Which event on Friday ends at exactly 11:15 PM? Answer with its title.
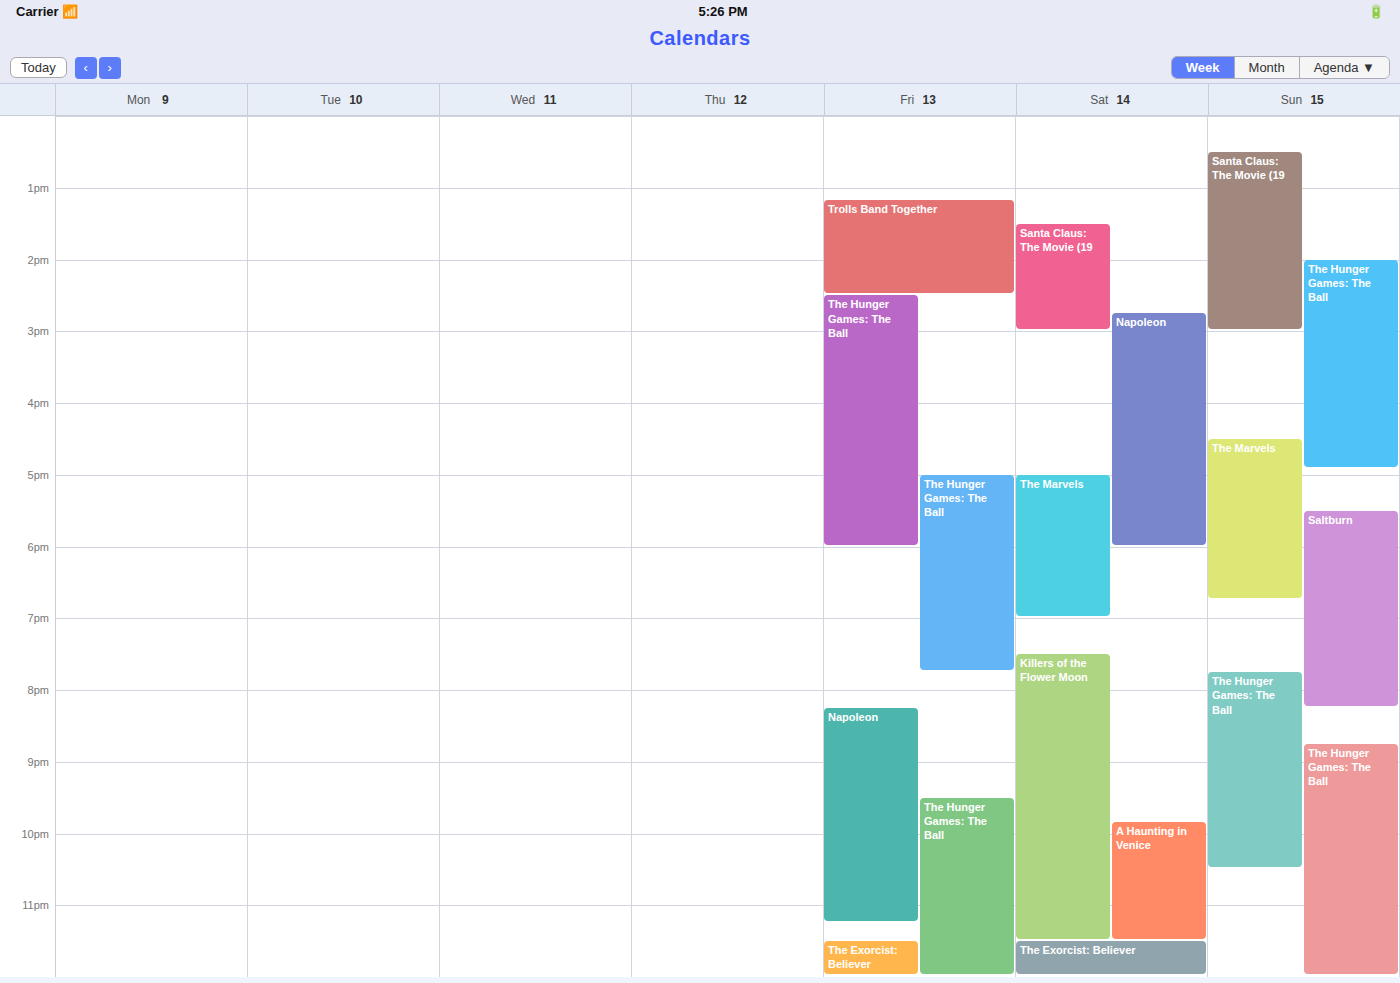
"Napoleon"